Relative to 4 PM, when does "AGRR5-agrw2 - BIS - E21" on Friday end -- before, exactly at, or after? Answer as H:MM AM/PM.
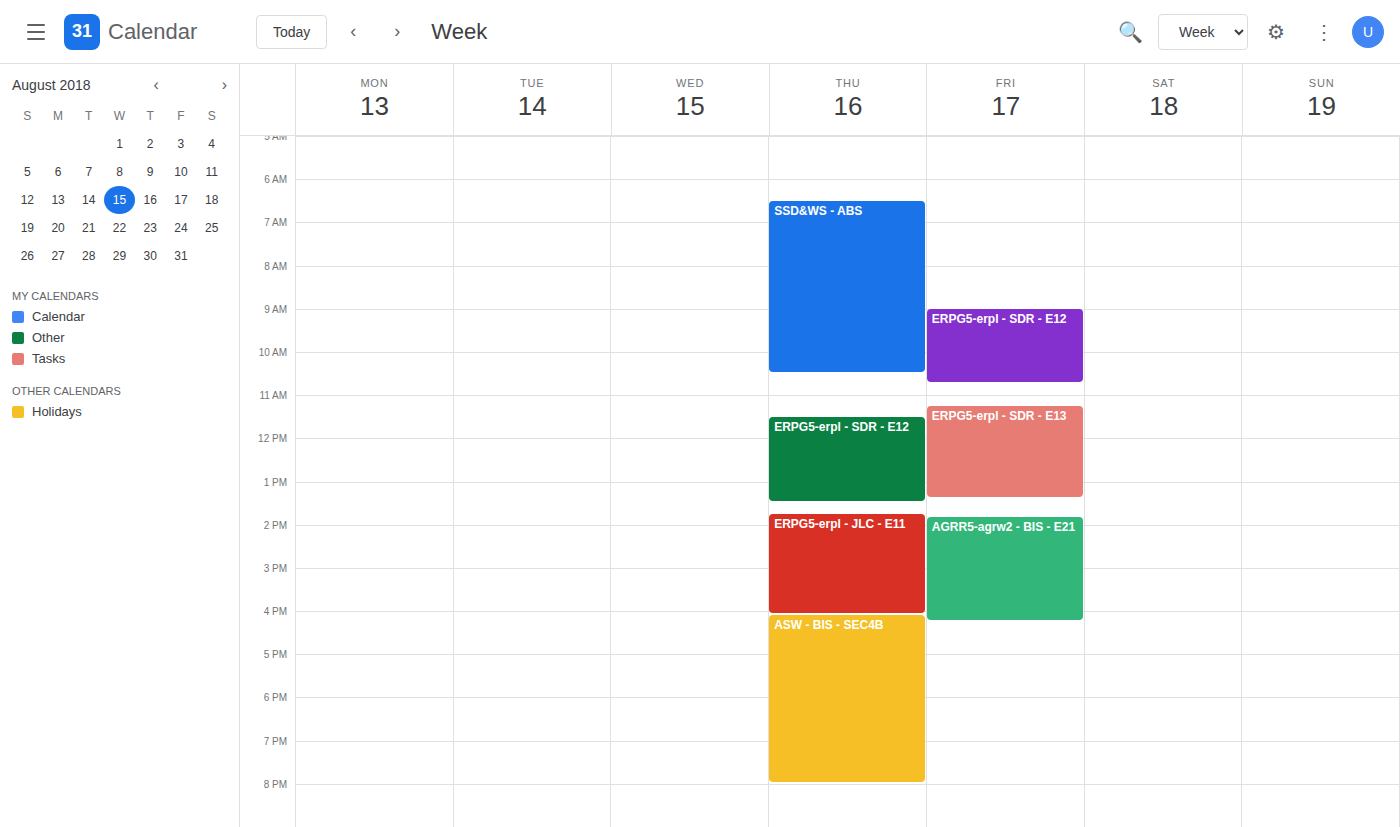
4:15 PM -- after 4 PM, 15 minutes below the 4 PM line.